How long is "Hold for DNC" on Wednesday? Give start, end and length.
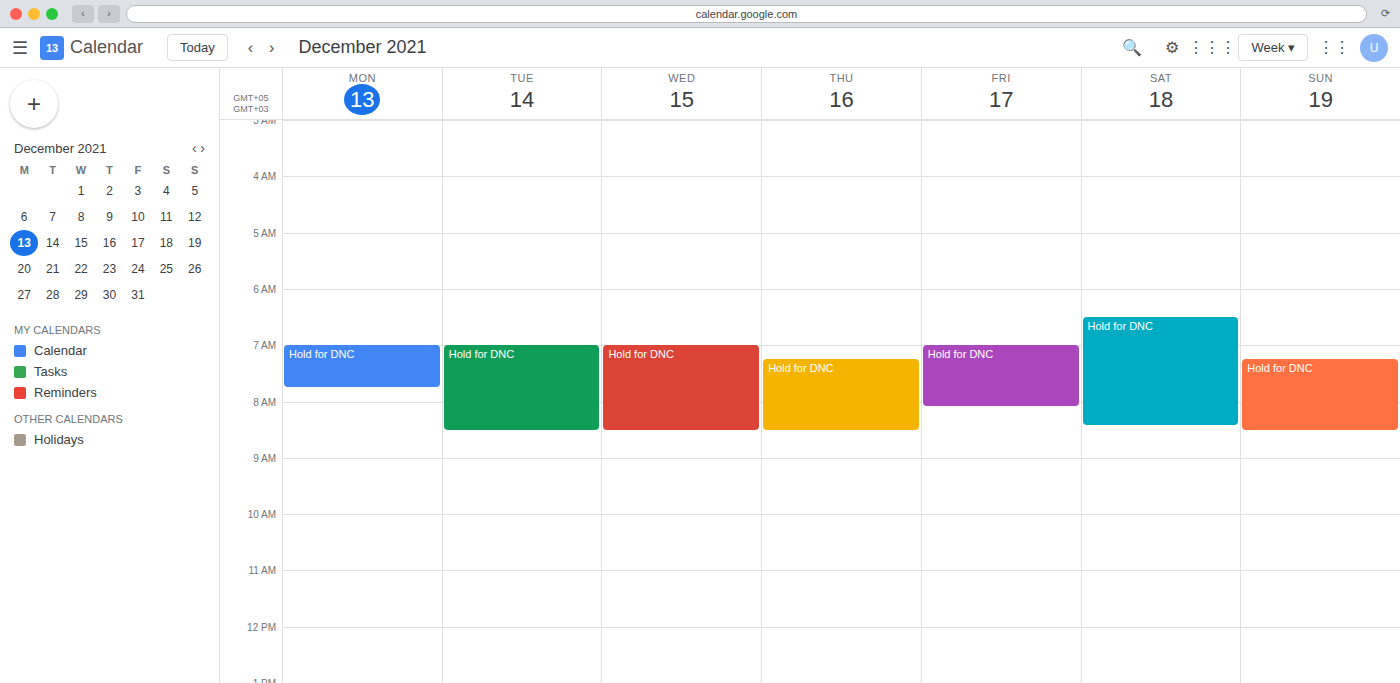
7:00 AM to 8:30 AM, 1 hour 30 minutes